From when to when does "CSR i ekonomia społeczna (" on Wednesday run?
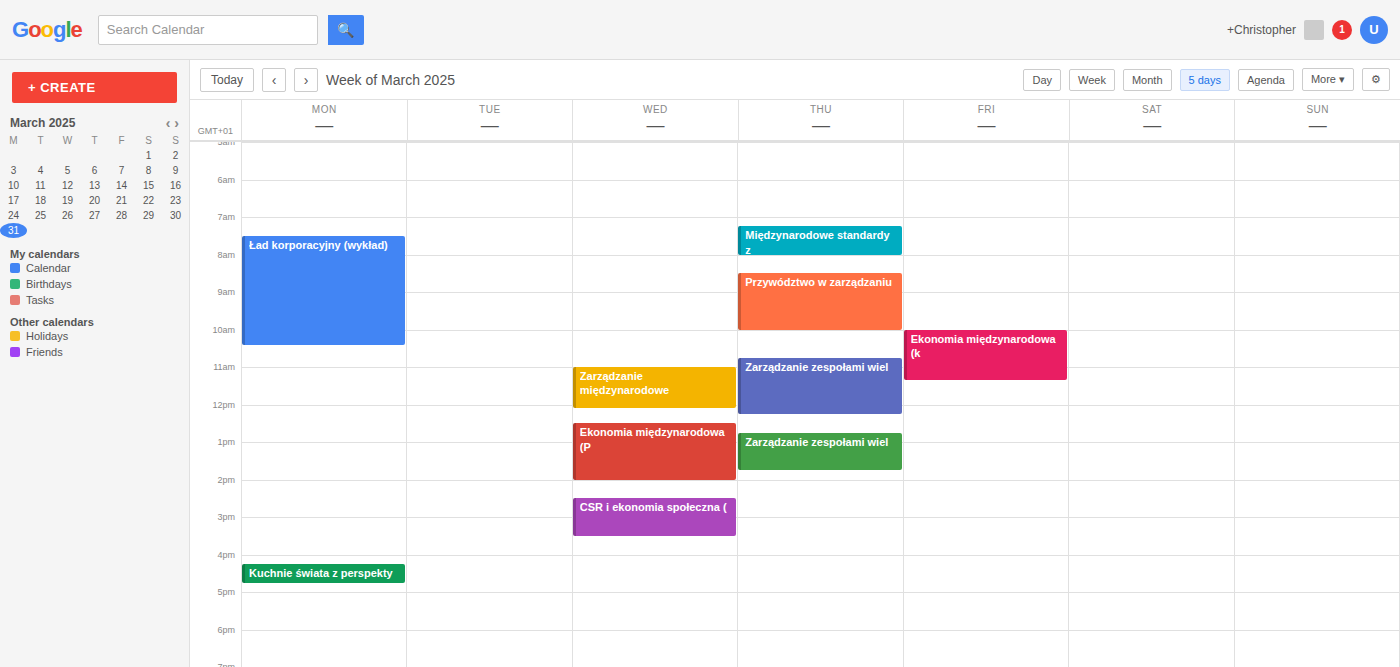
14:30 to 15:30